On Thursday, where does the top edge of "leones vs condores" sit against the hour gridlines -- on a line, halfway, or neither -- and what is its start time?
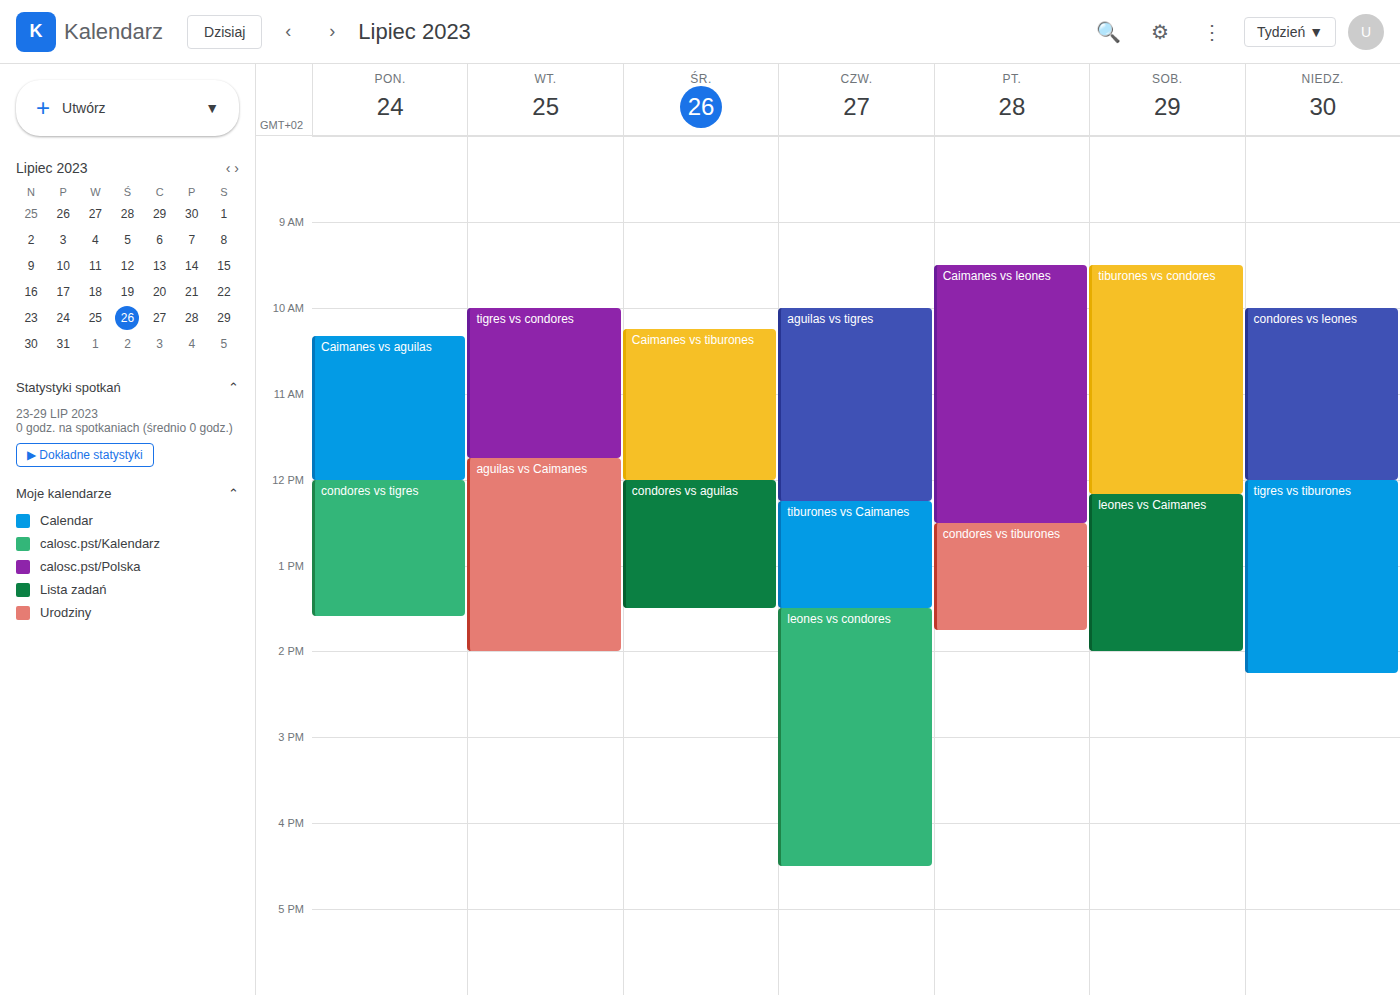
1:30 PM -- halfway between the 1 PM and 2 PM lines.